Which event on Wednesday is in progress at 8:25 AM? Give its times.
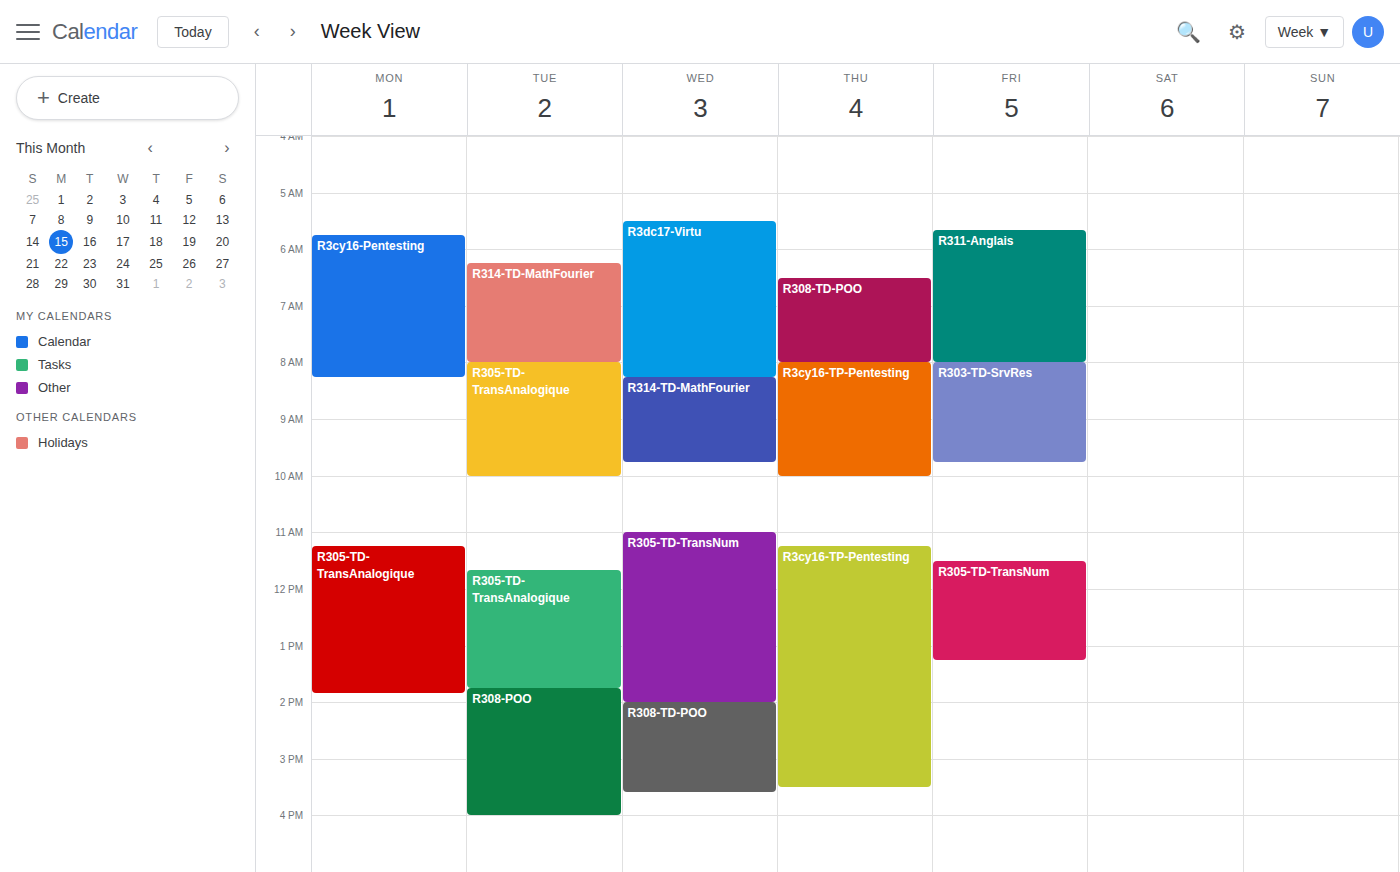
"R314-TD-MathFourier", 8:15 AM to 9:45 AM